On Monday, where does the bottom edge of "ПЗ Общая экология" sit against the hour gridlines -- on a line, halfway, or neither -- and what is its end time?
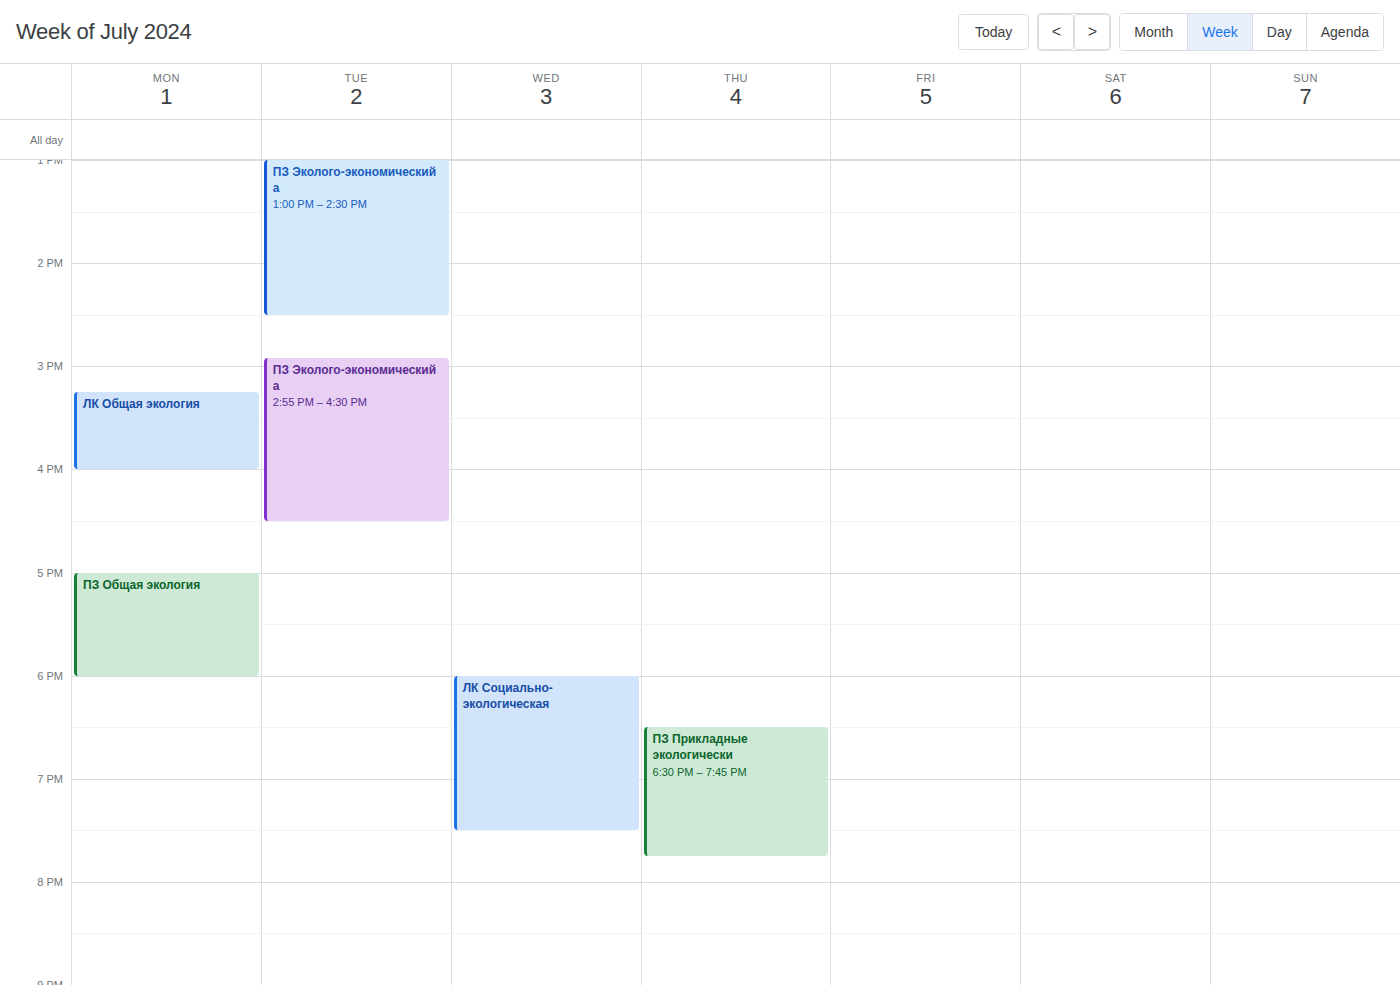
18:00 -- exactly on the 18:00 line.